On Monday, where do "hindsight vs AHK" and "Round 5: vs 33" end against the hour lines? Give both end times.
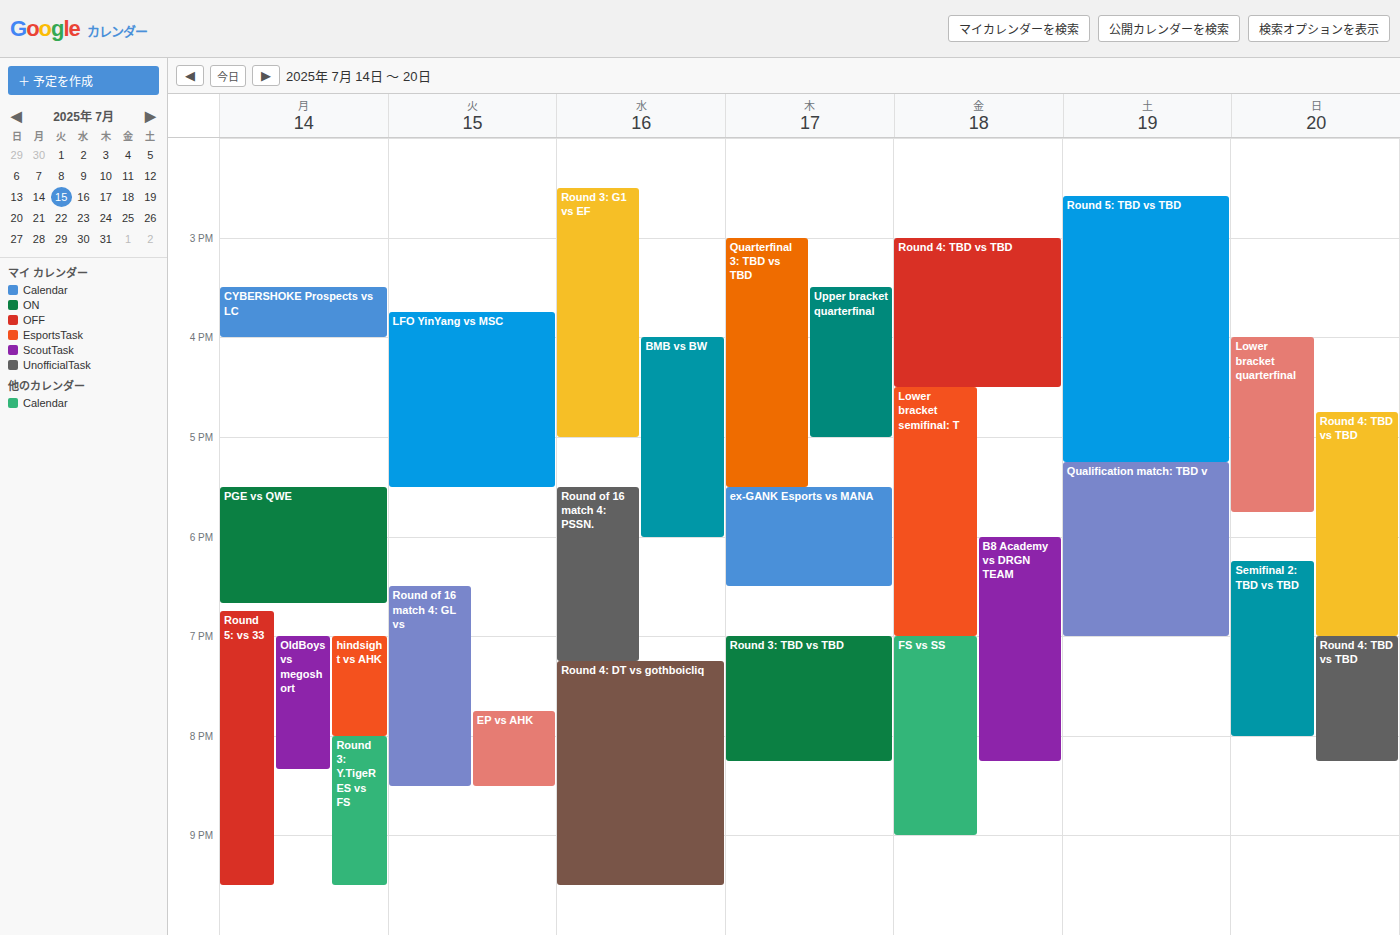
"hindsight vs AHK": 8:00 PM, exactly on the 8 PM line. "Round 5: vs 33": 9:30 PM, halfway between the 9 PM and 10 PM lines.